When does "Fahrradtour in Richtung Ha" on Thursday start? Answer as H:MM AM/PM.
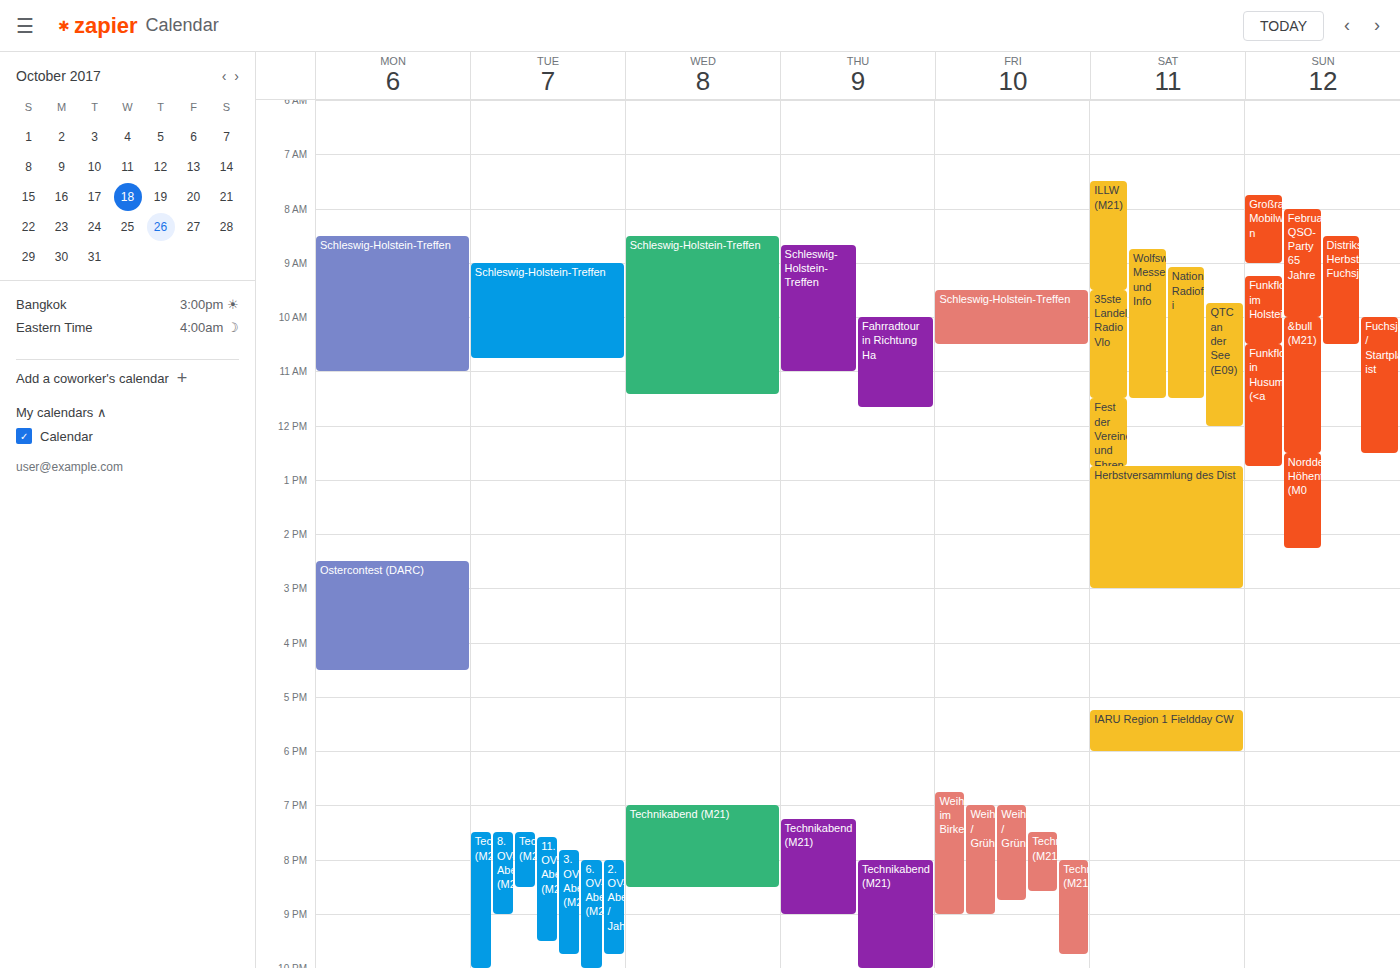
10:00 AM